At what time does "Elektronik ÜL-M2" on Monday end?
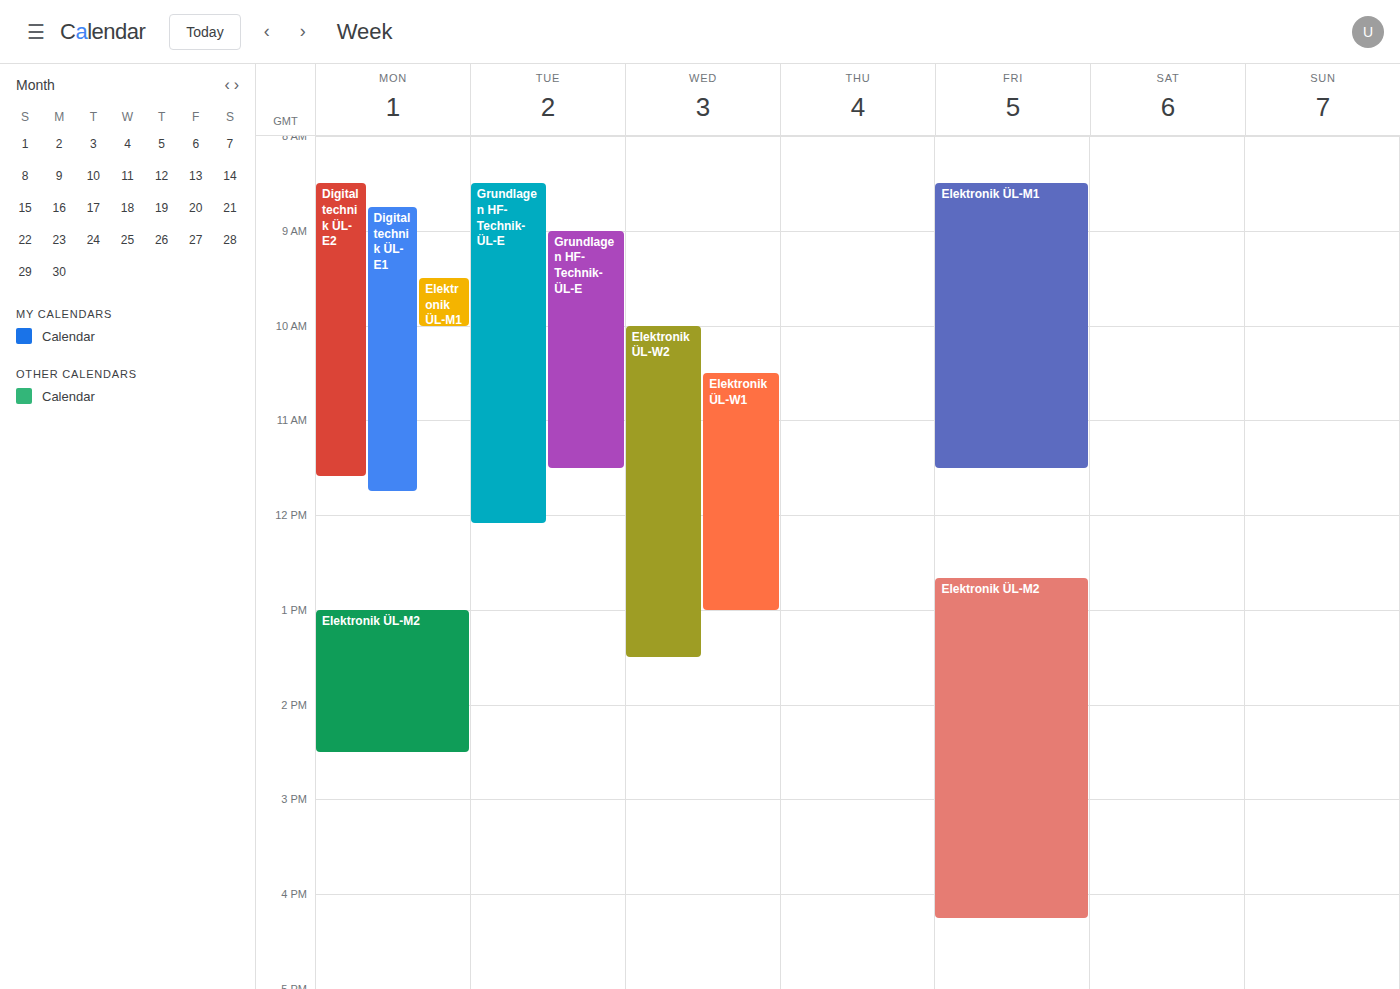
2:30 PM